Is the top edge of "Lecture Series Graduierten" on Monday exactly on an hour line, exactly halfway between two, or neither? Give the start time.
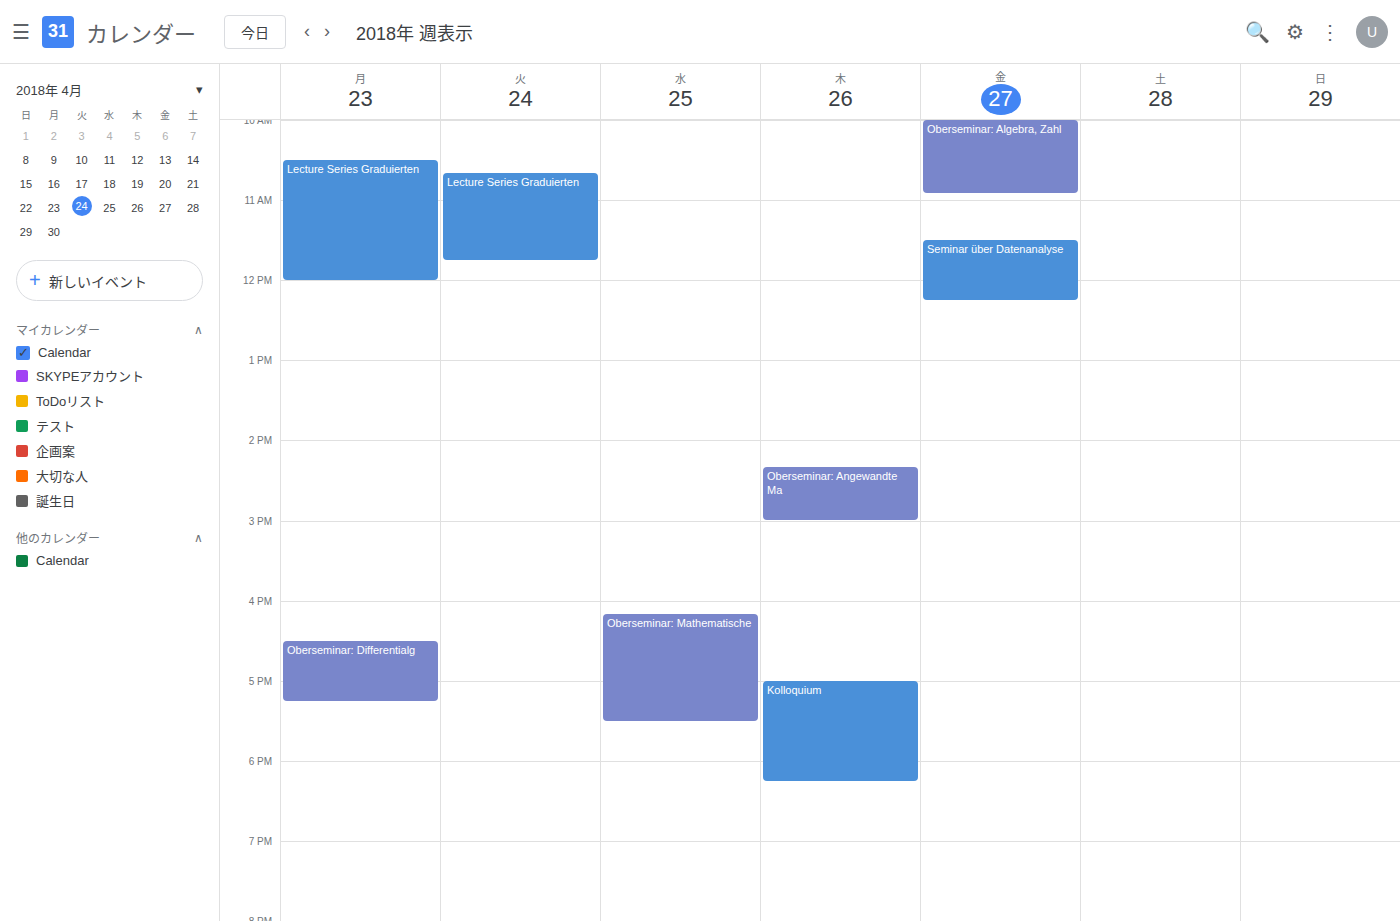
10:30 -- halfway between the 10:00 and 11:00 lines.